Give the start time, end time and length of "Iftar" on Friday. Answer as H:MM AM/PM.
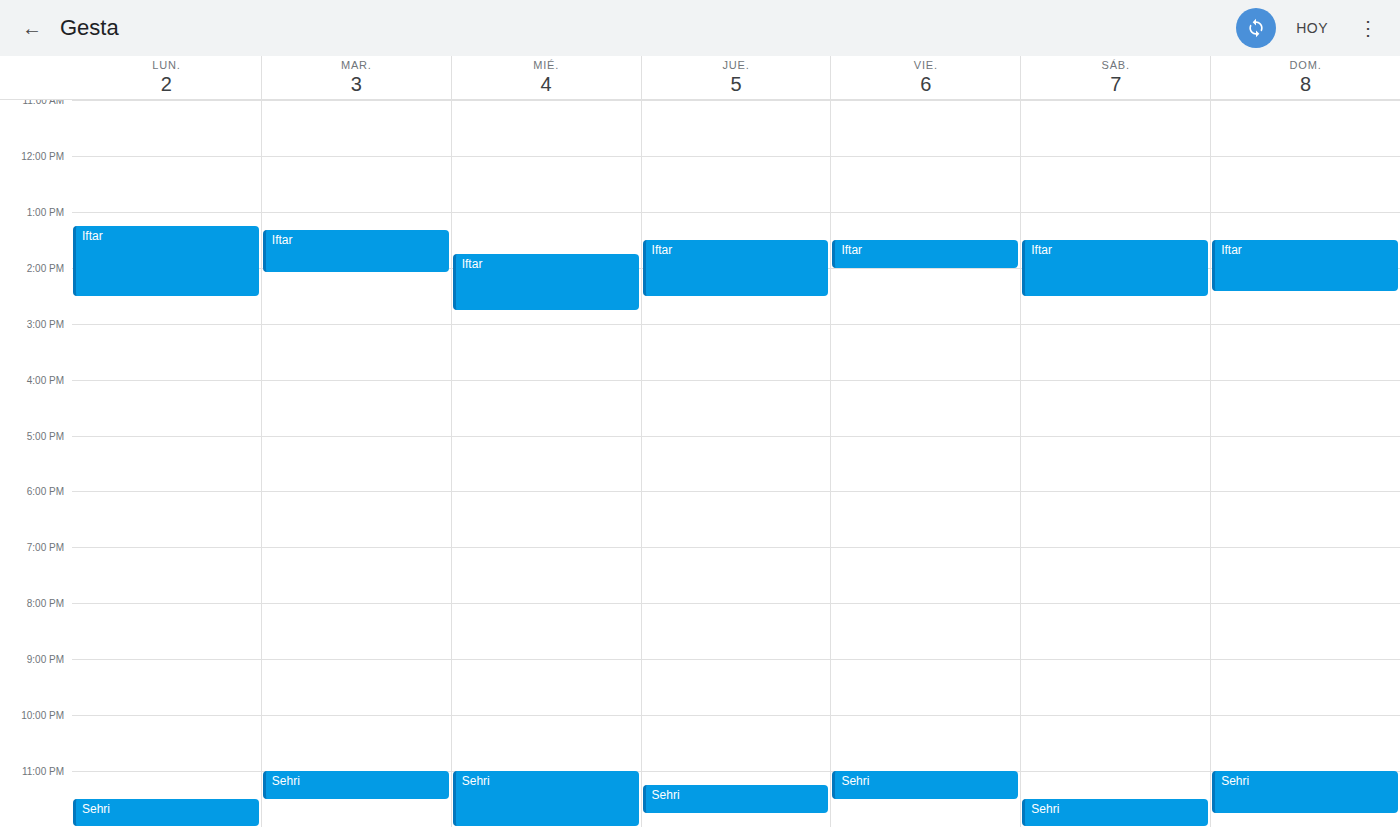
1:30 PM to 2:00 PM, 30 minutes